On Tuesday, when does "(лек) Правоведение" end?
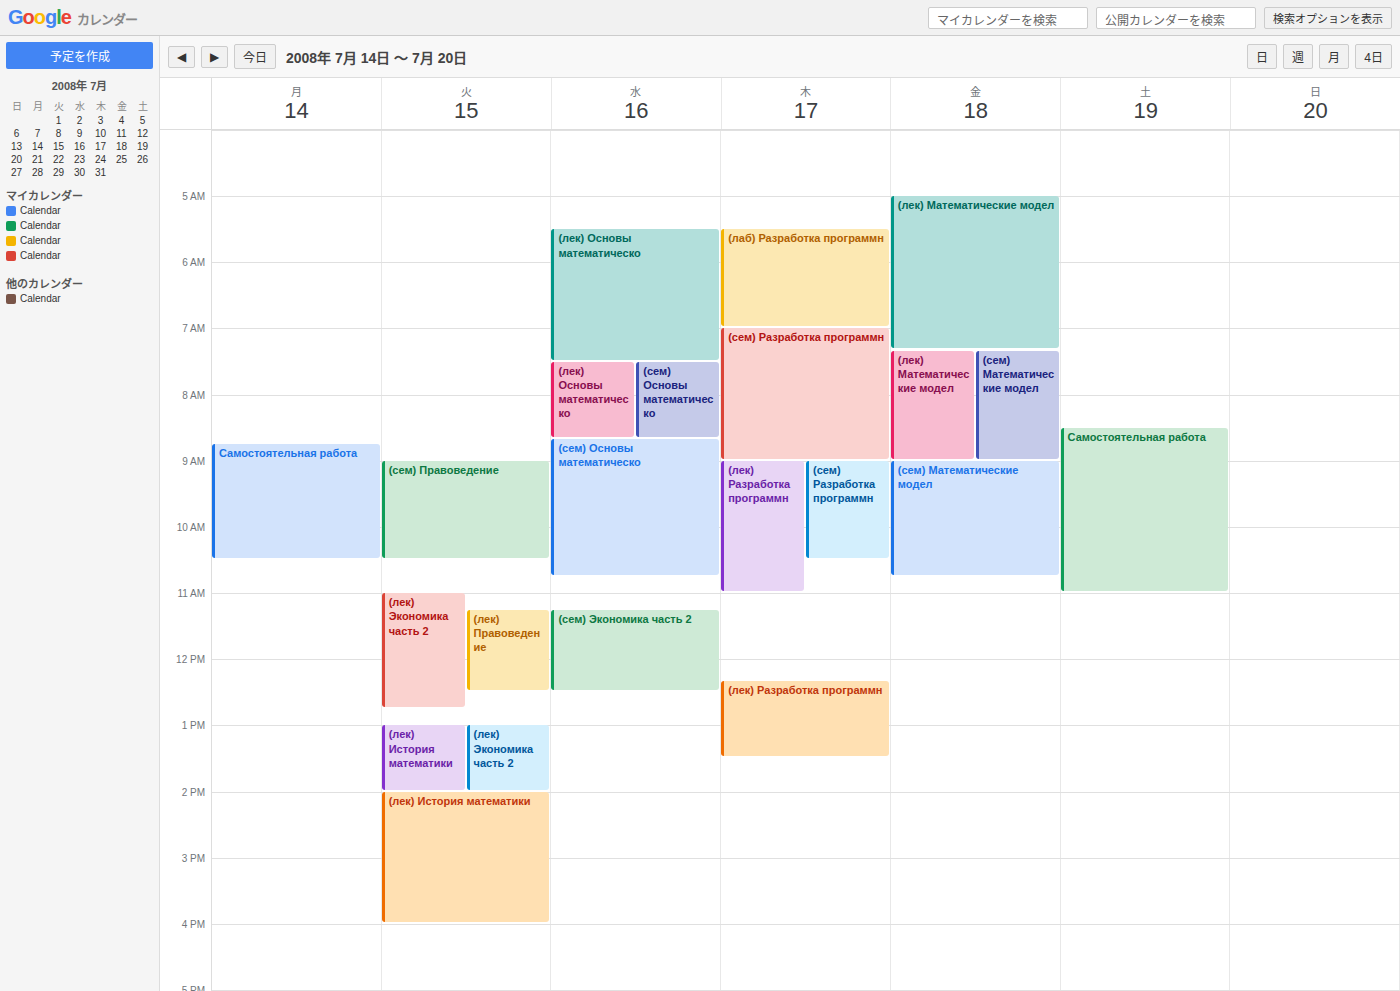
12:30 PM